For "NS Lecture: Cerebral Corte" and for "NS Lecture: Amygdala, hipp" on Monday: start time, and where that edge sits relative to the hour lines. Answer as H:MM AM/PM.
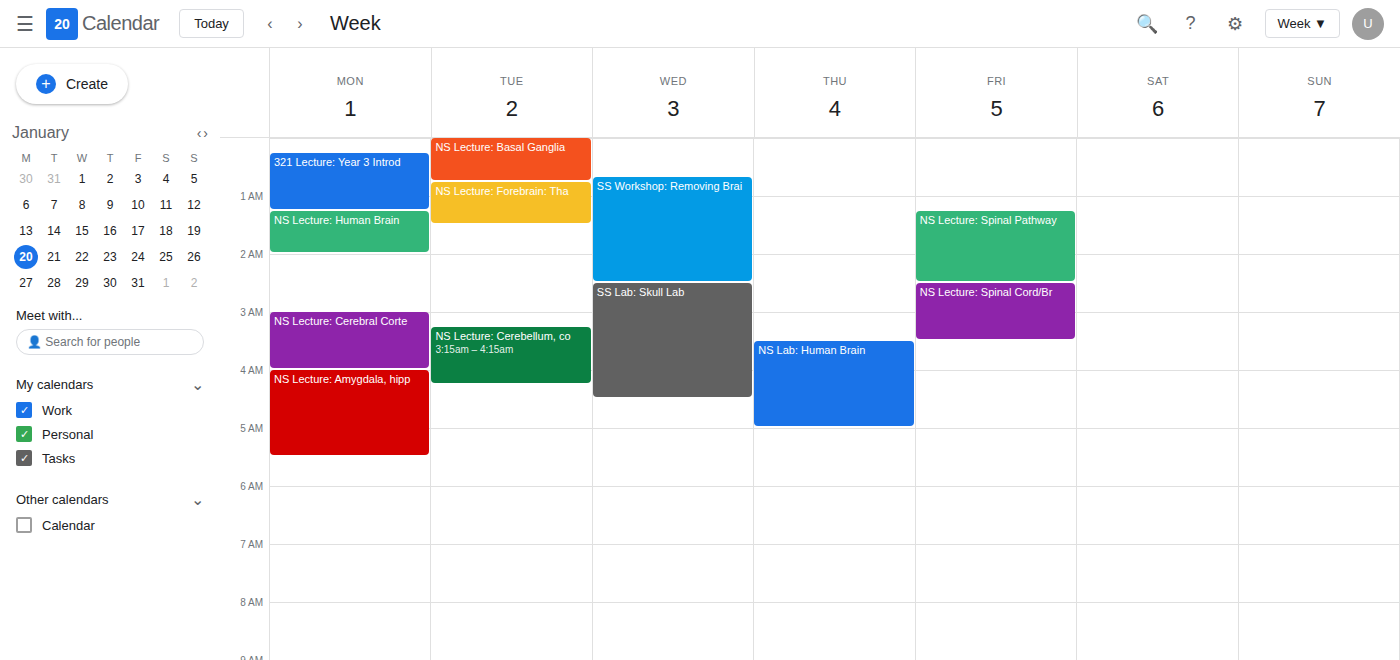
"NS Lecture: Cerebral Corte": 3:00 AM, exactly on the 3 AM line. "NS Lecture: Amygdala, hipp": 4:00 AM, exactly on the 4 AM line.